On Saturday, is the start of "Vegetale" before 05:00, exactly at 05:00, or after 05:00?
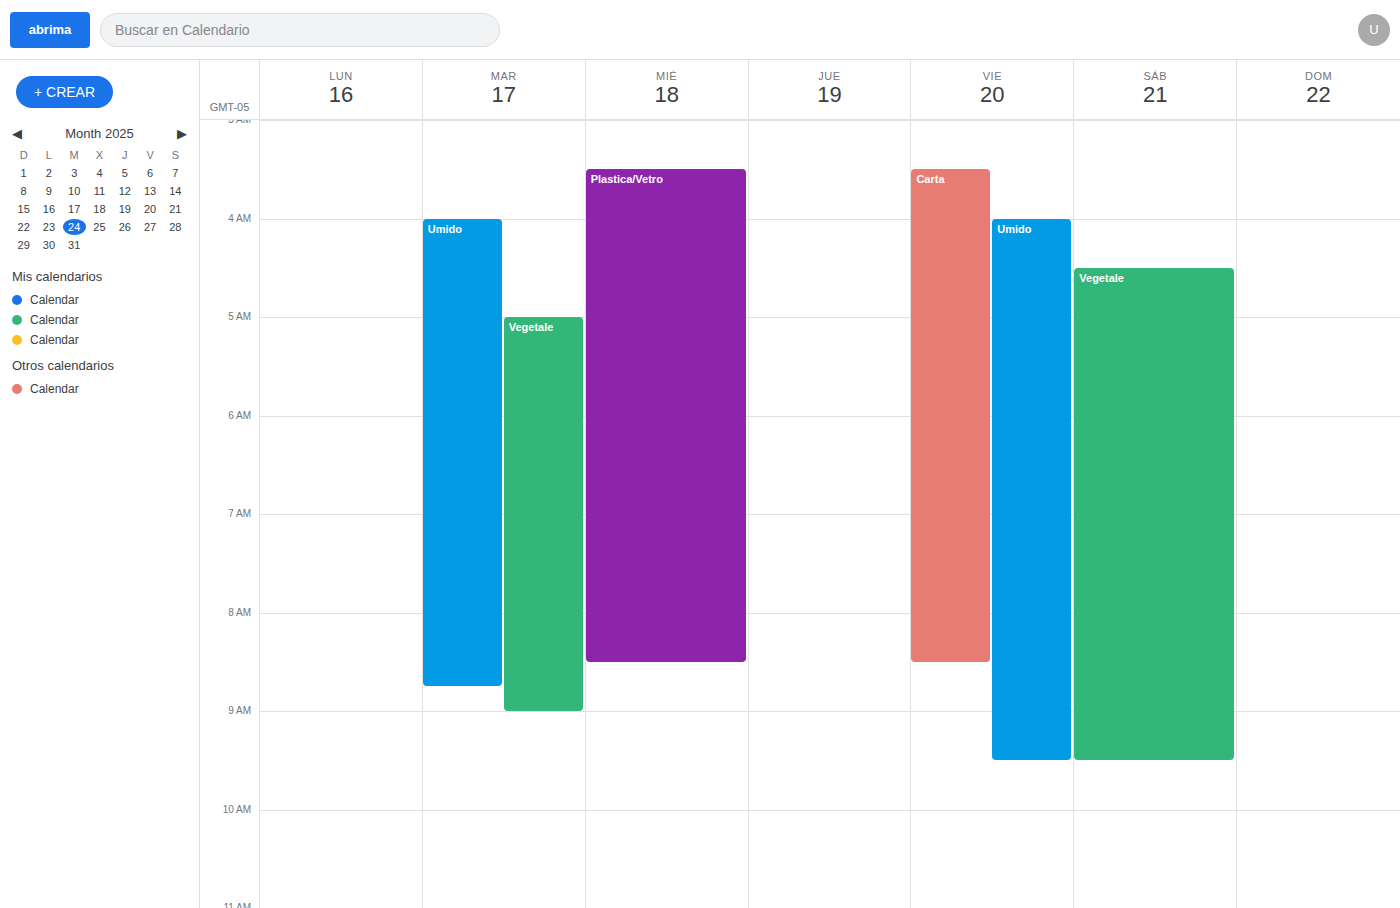
04:30 -- before 05:00, 30 minutes above the 05:00 line.